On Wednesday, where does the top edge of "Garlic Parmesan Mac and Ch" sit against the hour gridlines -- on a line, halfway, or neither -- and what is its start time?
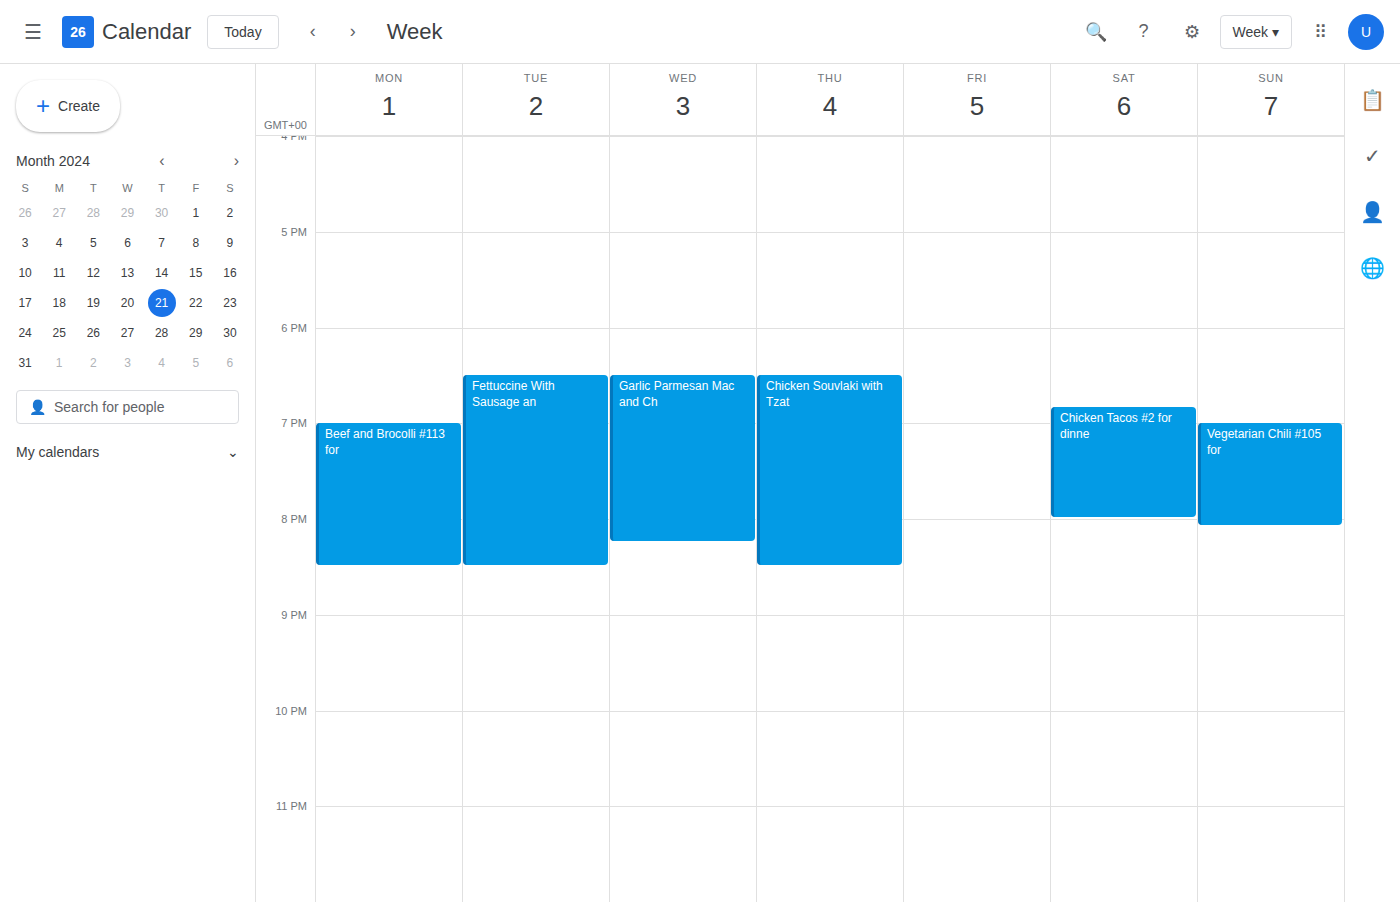
6:30 PM -- halfway between the 6 PM and 7 PM lines.